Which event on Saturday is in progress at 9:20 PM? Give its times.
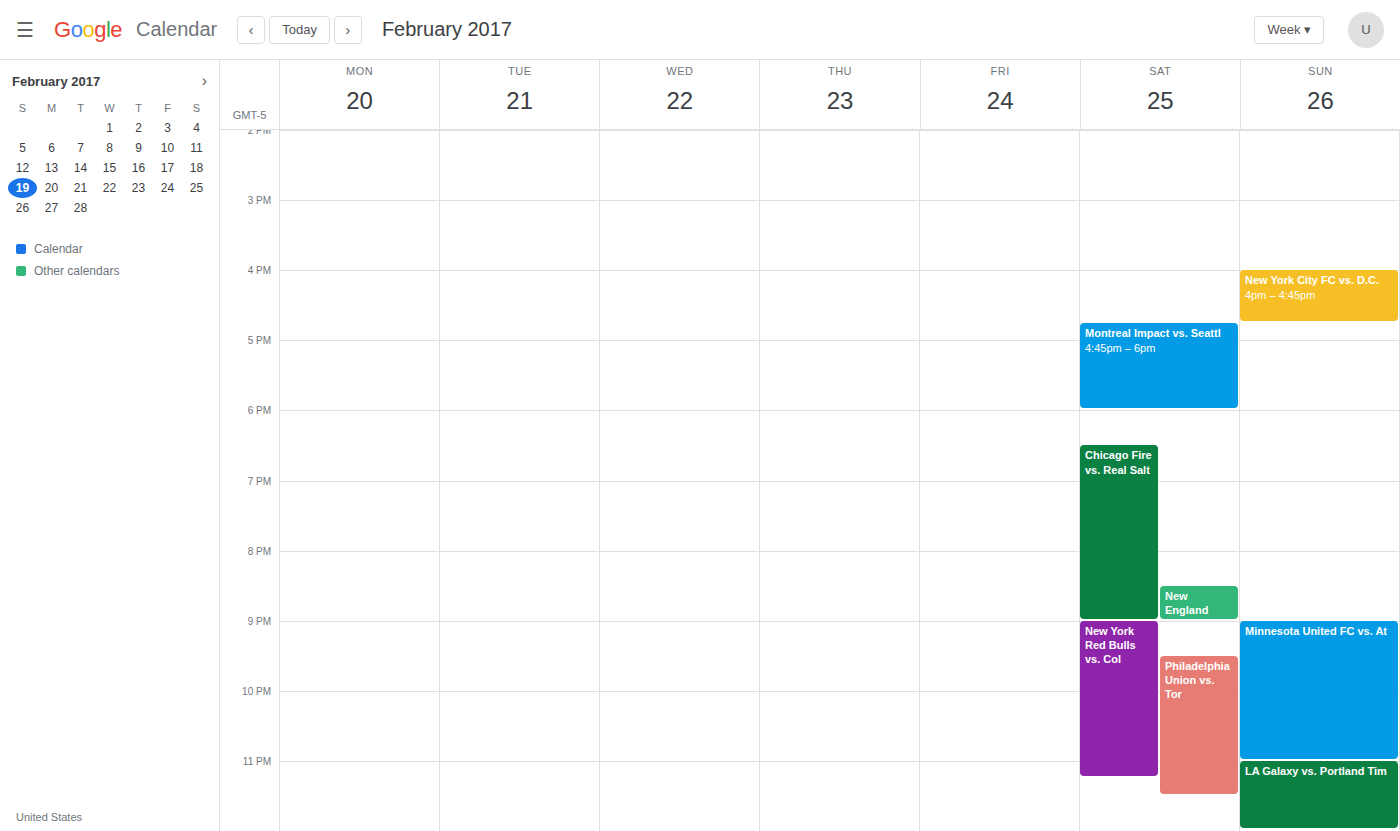
"New York Red Bulls vs. Col", 9:00 PM to 11:15 PM